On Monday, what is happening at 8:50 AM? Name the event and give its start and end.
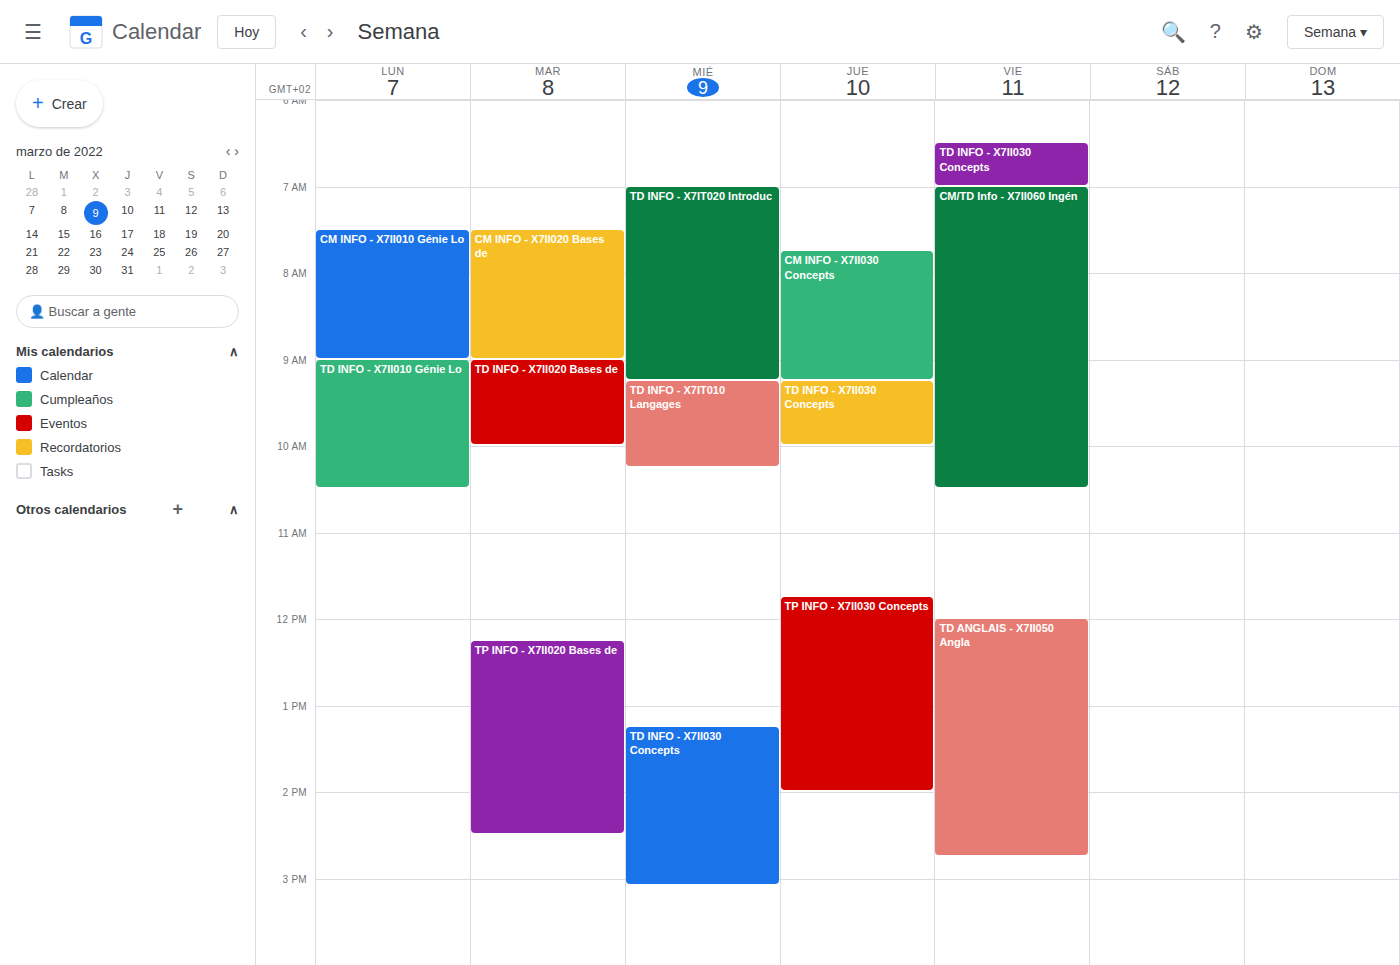
"CM INFO - X7II010 Génie Lo", 7:30 AM to 9:00 AM